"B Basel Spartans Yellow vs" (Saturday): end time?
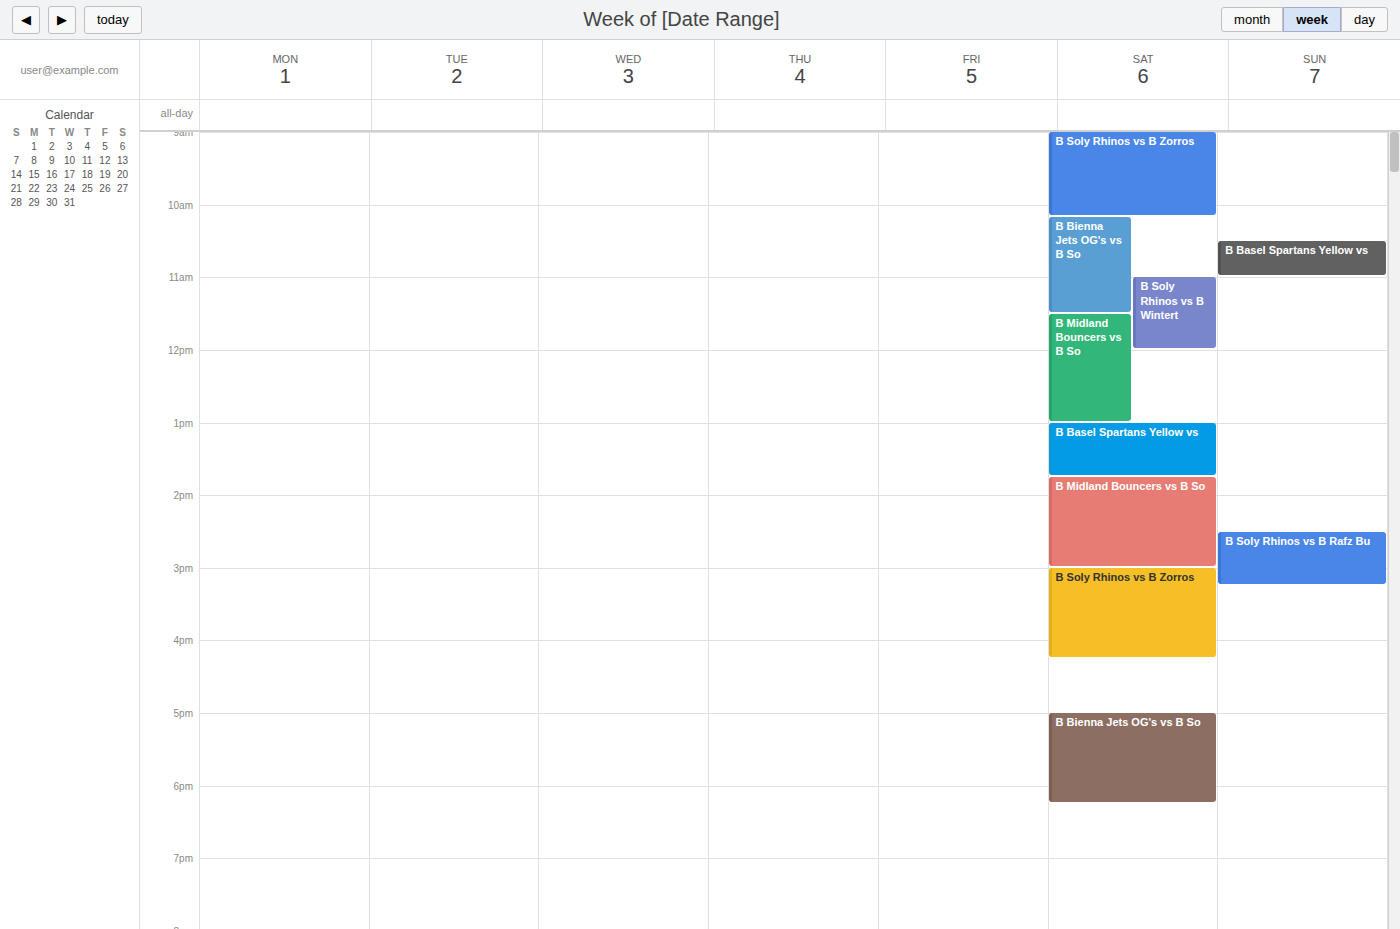
1:45 PM